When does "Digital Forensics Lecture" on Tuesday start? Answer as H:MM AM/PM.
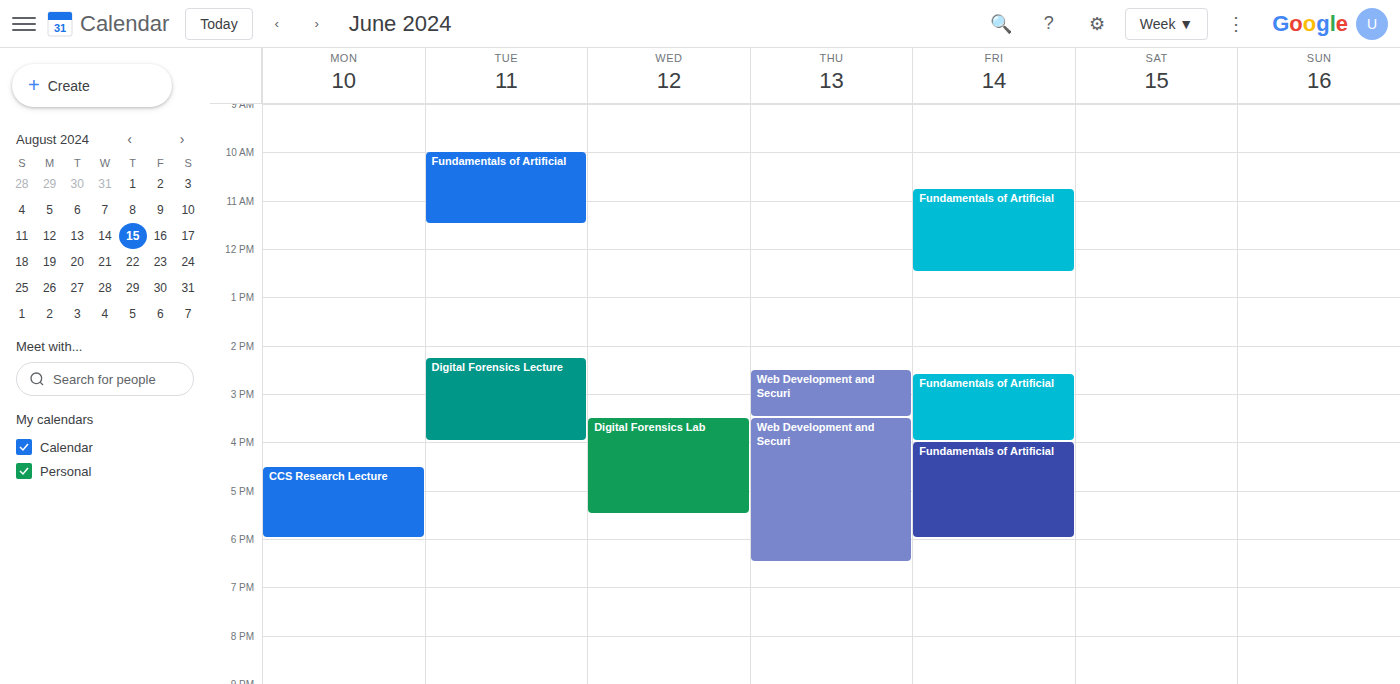
2:15 PM